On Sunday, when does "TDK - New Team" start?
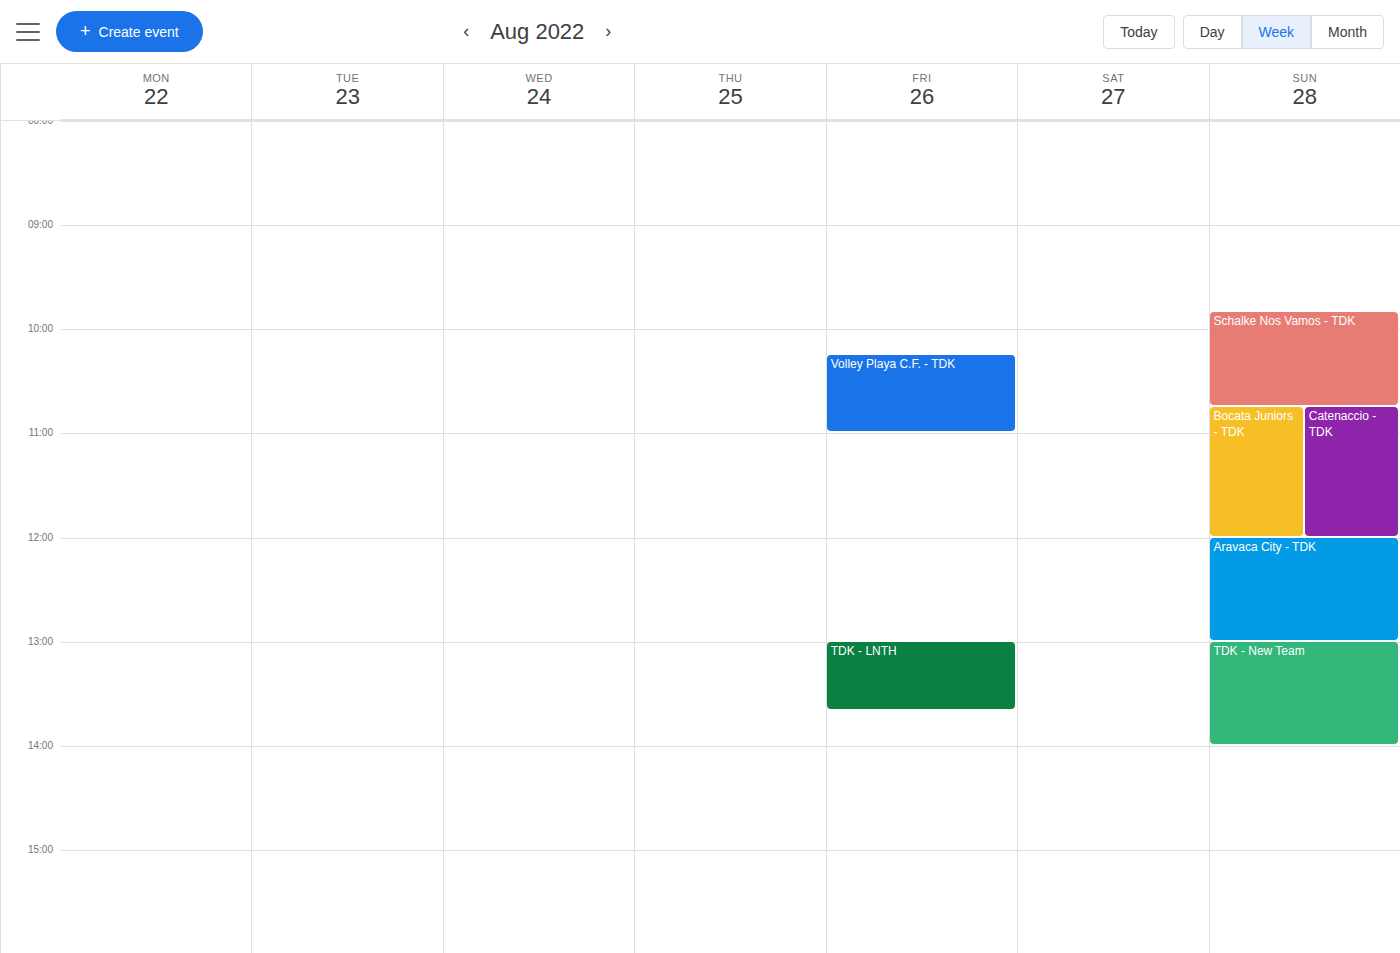
1:00 PM